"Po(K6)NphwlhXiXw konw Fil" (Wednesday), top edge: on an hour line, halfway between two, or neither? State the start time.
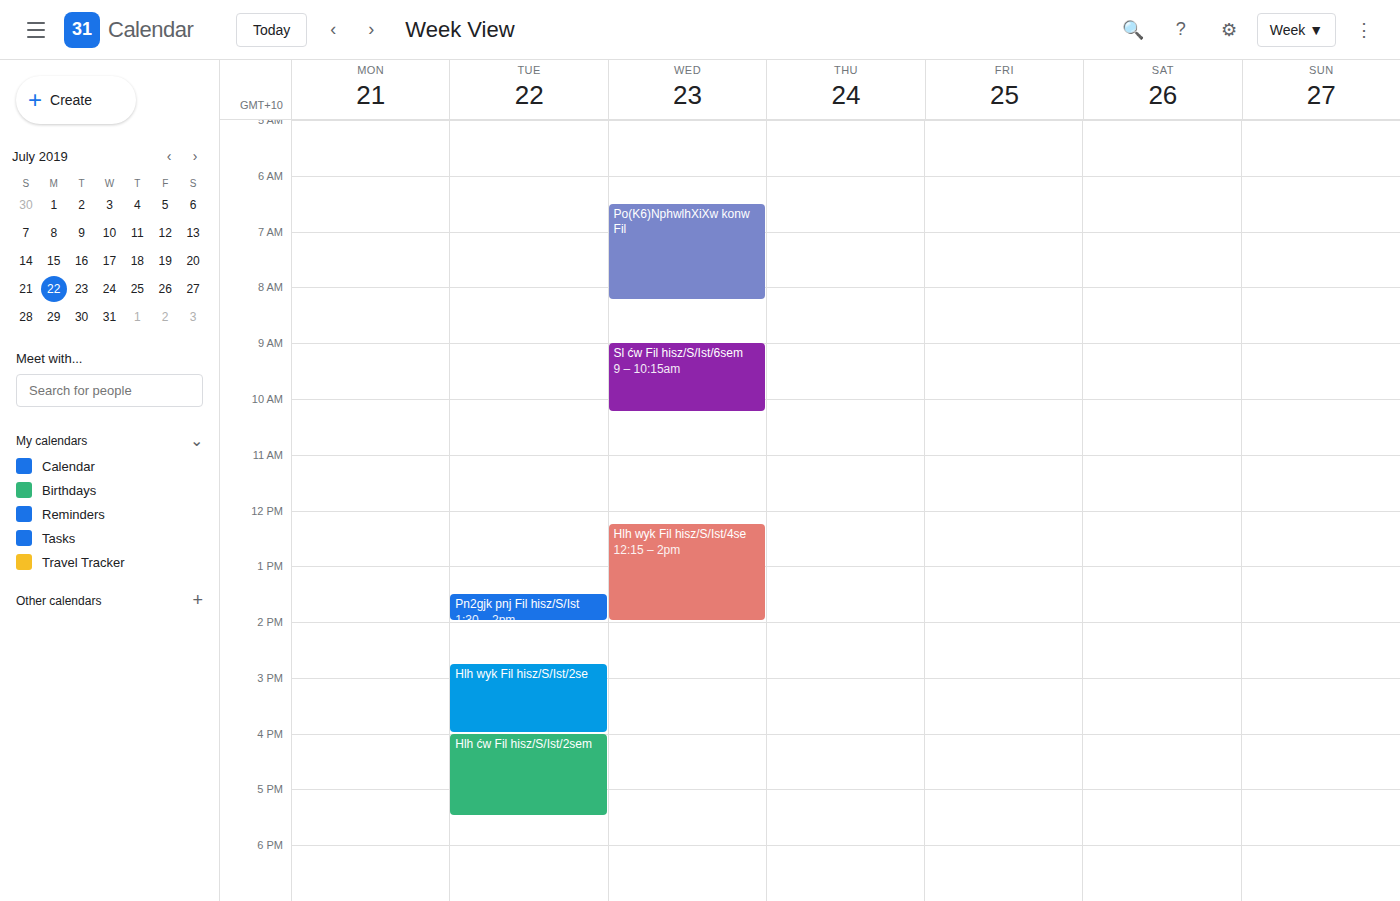
6:30 AM -- halfway between the 6 AM and 7 AM lines.